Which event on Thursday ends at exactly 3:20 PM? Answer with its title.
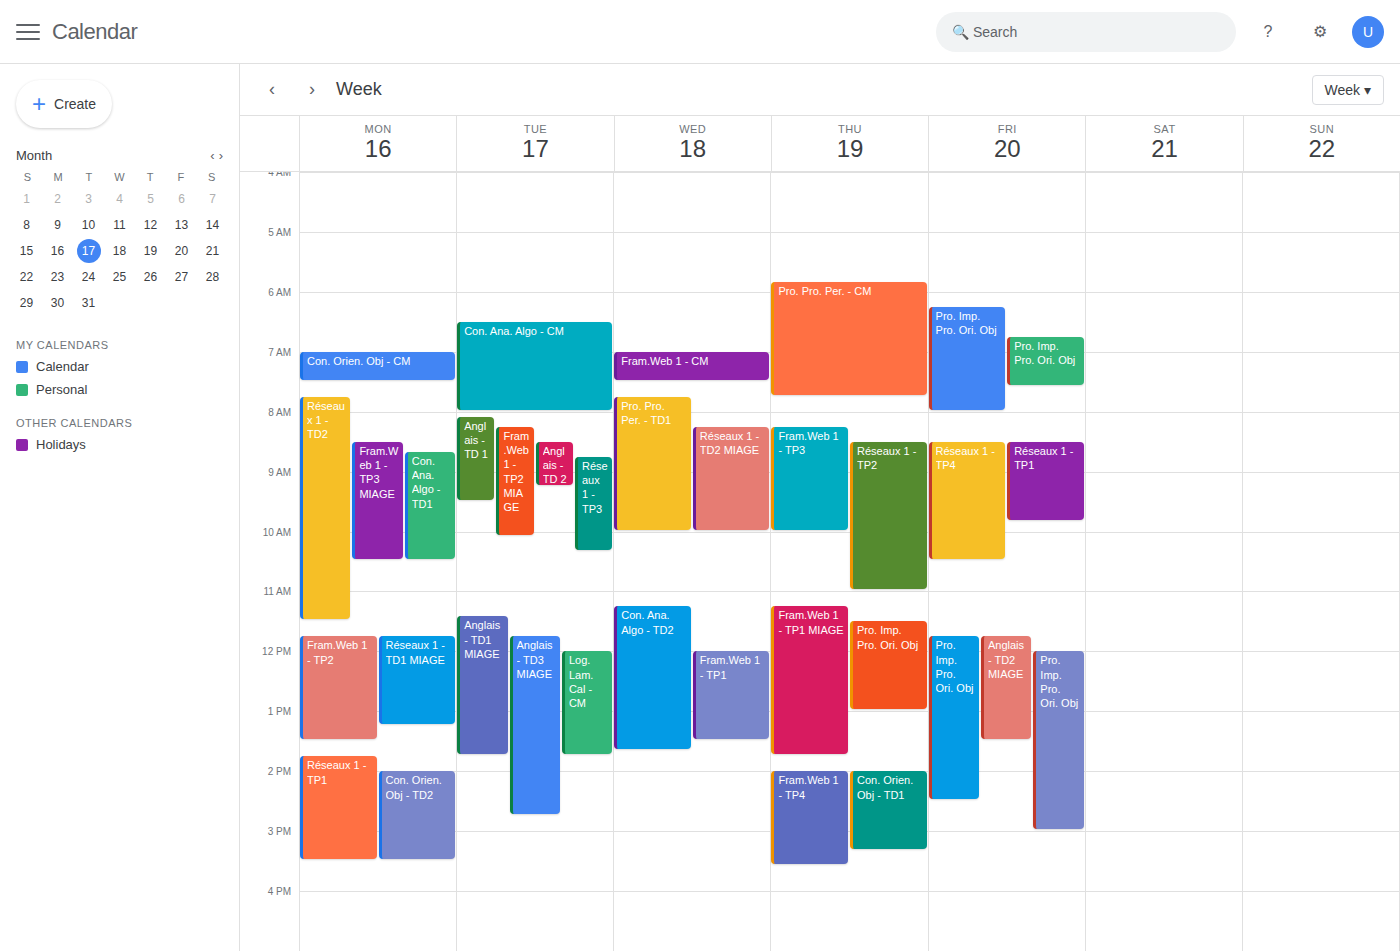
"Con. Orien. Obj - TD1"